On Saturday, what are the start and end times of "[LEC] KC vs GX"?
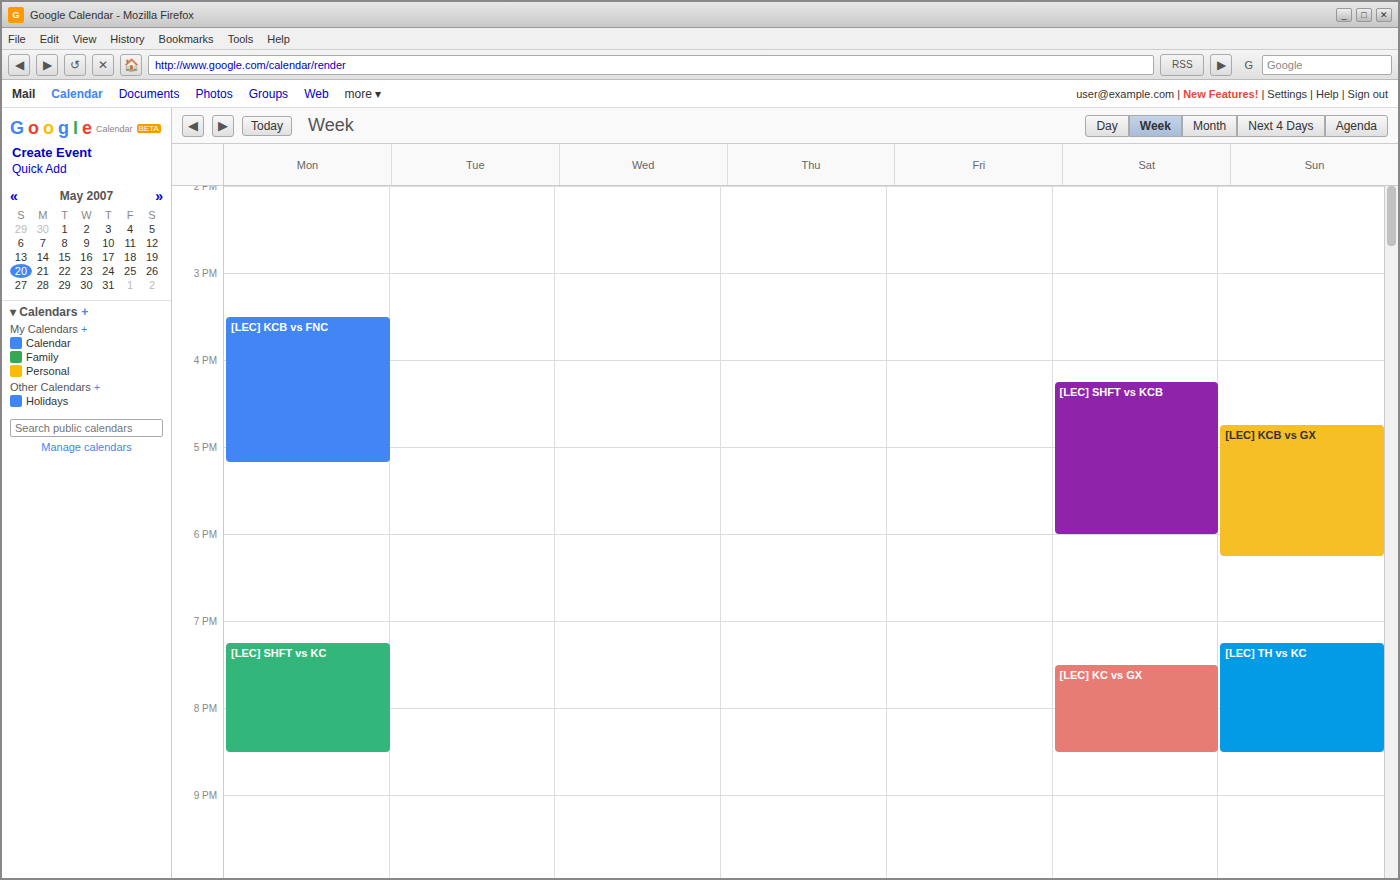
19:30 to 20:30